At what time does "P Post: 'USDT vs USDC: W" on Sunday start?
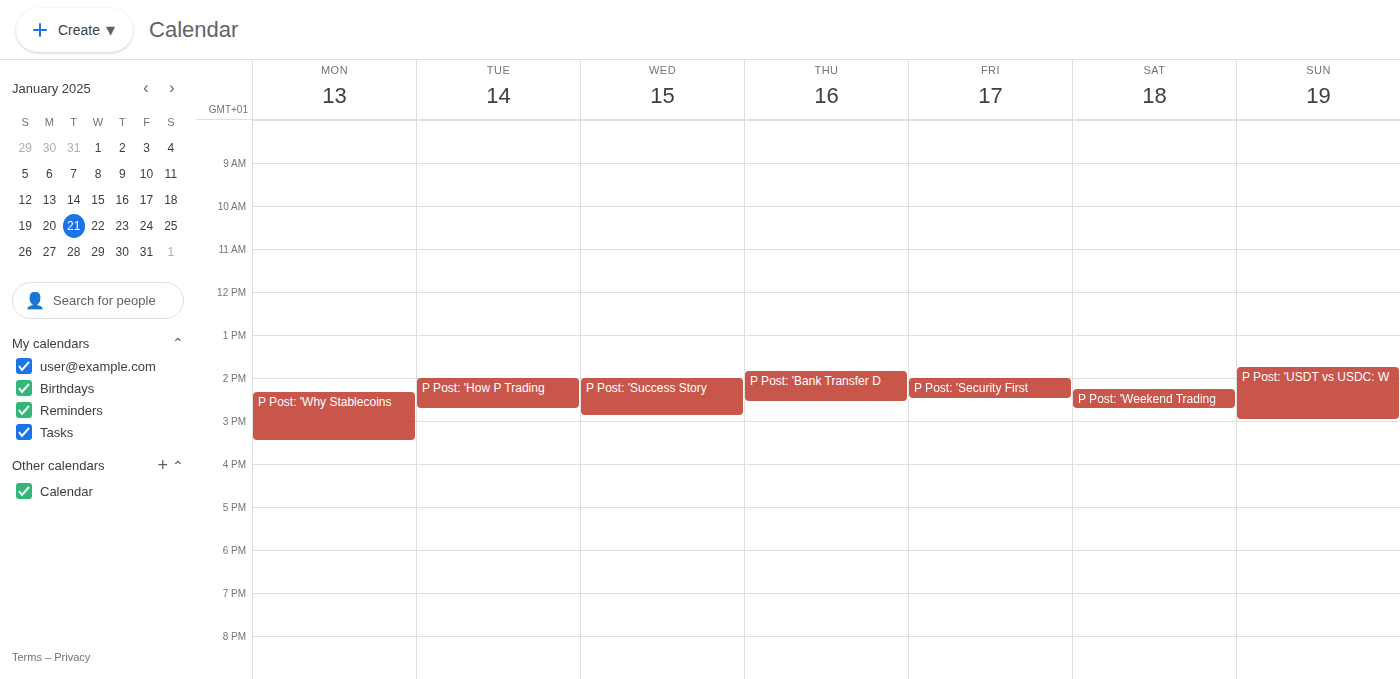
1:45 PM